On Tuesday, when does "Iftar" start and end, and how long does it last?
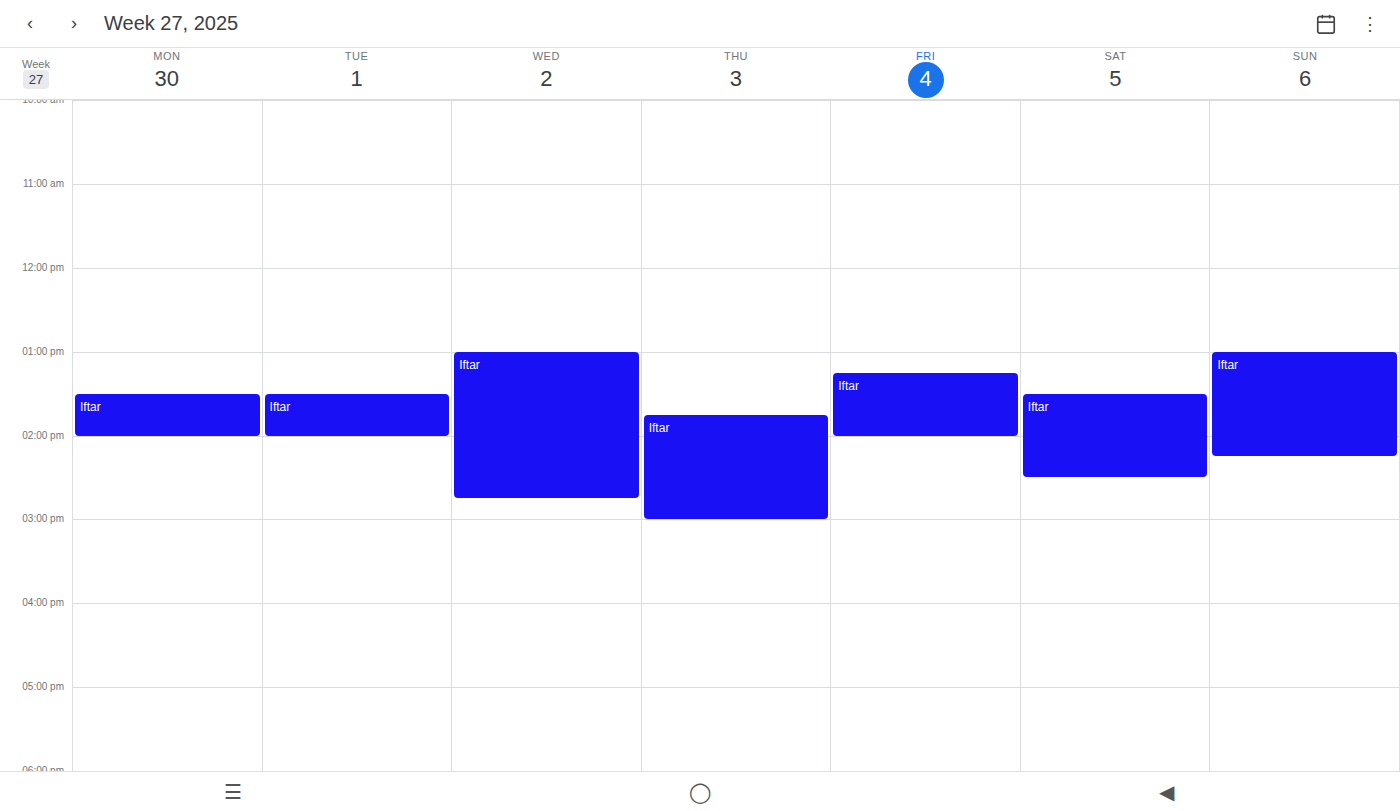
1:30 PM to 2:00 PM, 30 minutes